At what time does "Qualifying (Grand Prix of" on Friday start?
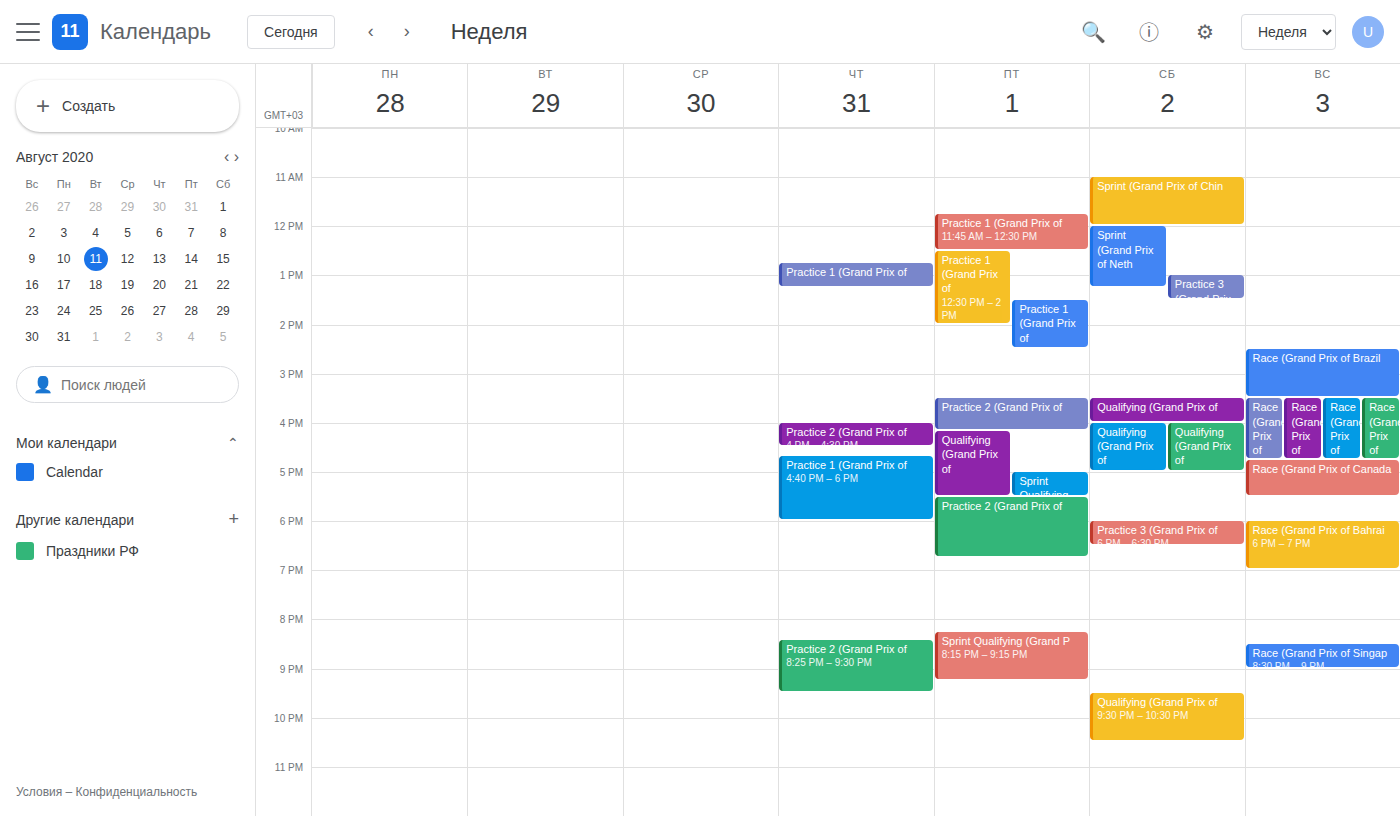
16:10